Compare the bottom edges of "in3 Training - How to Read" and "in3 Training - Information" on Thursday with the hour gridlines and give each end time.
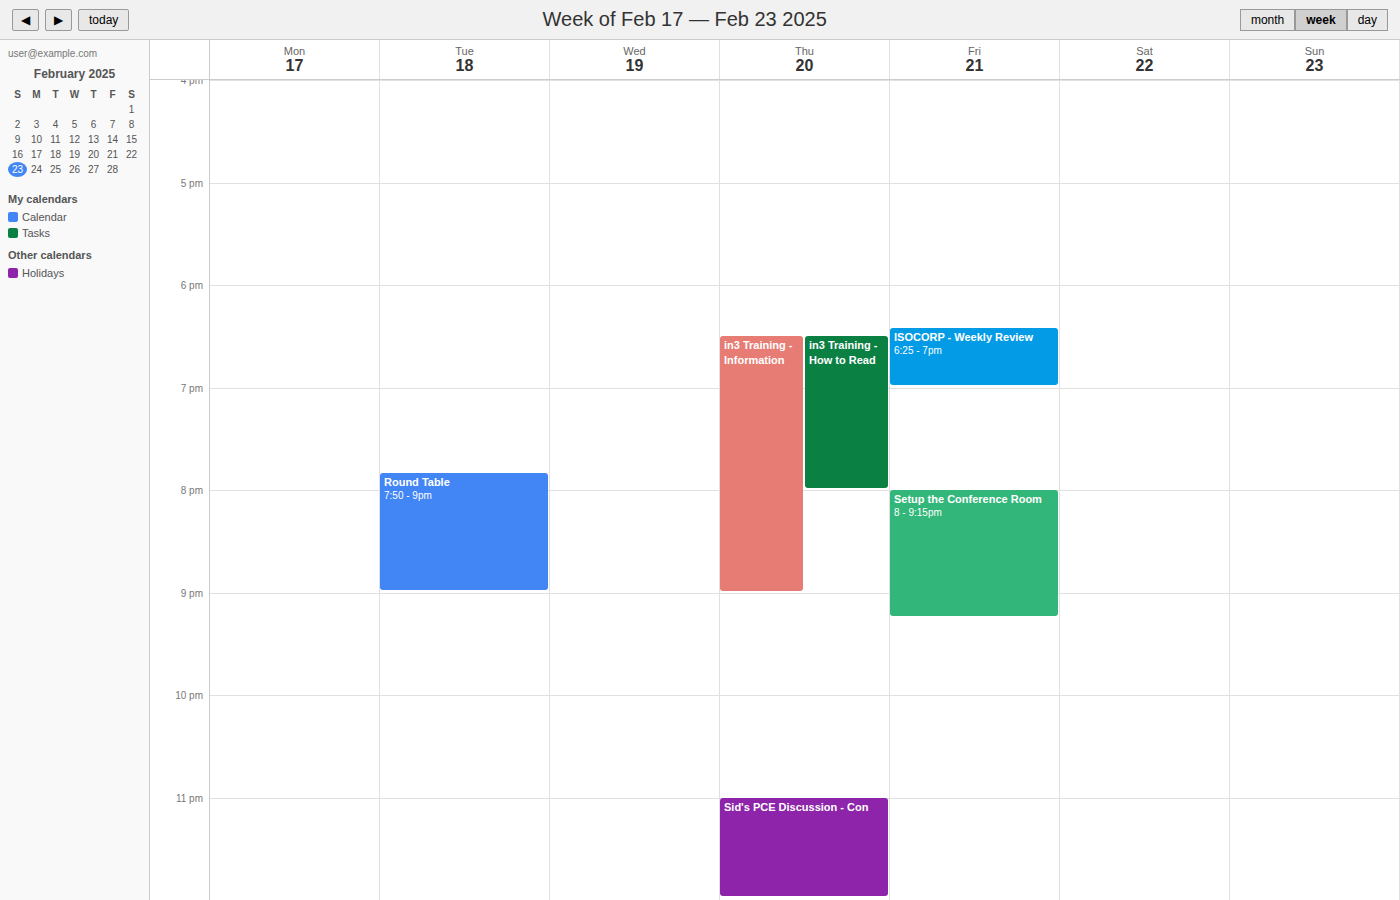
"in3 Training - How to Read": 20:00, exactly on the 20:00 line. "in3 Training - Information": 21:00, exactly on the 21:00 line.